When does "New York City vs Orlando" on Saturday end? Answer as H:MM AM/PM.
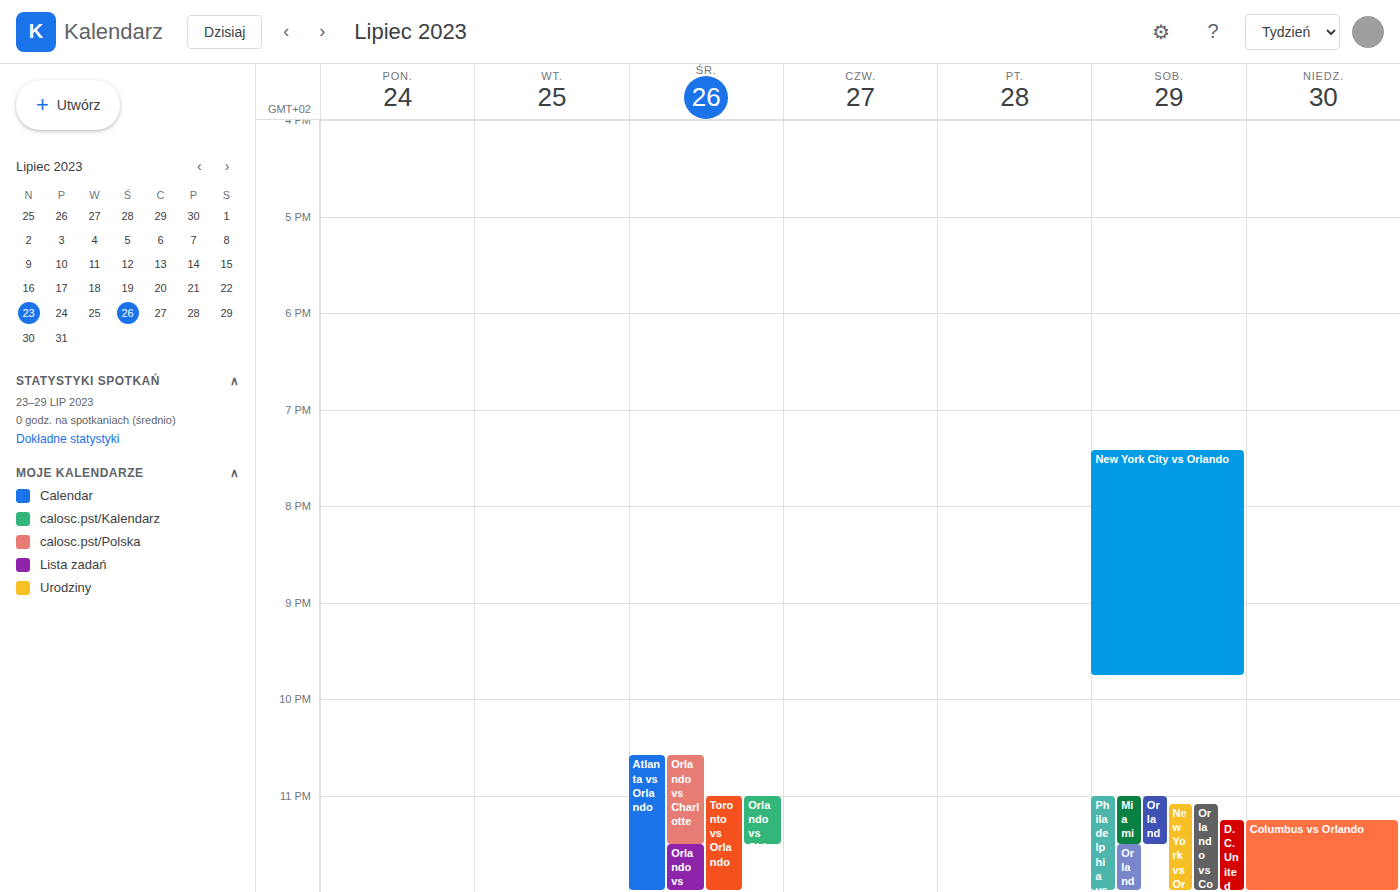
9:45 PM